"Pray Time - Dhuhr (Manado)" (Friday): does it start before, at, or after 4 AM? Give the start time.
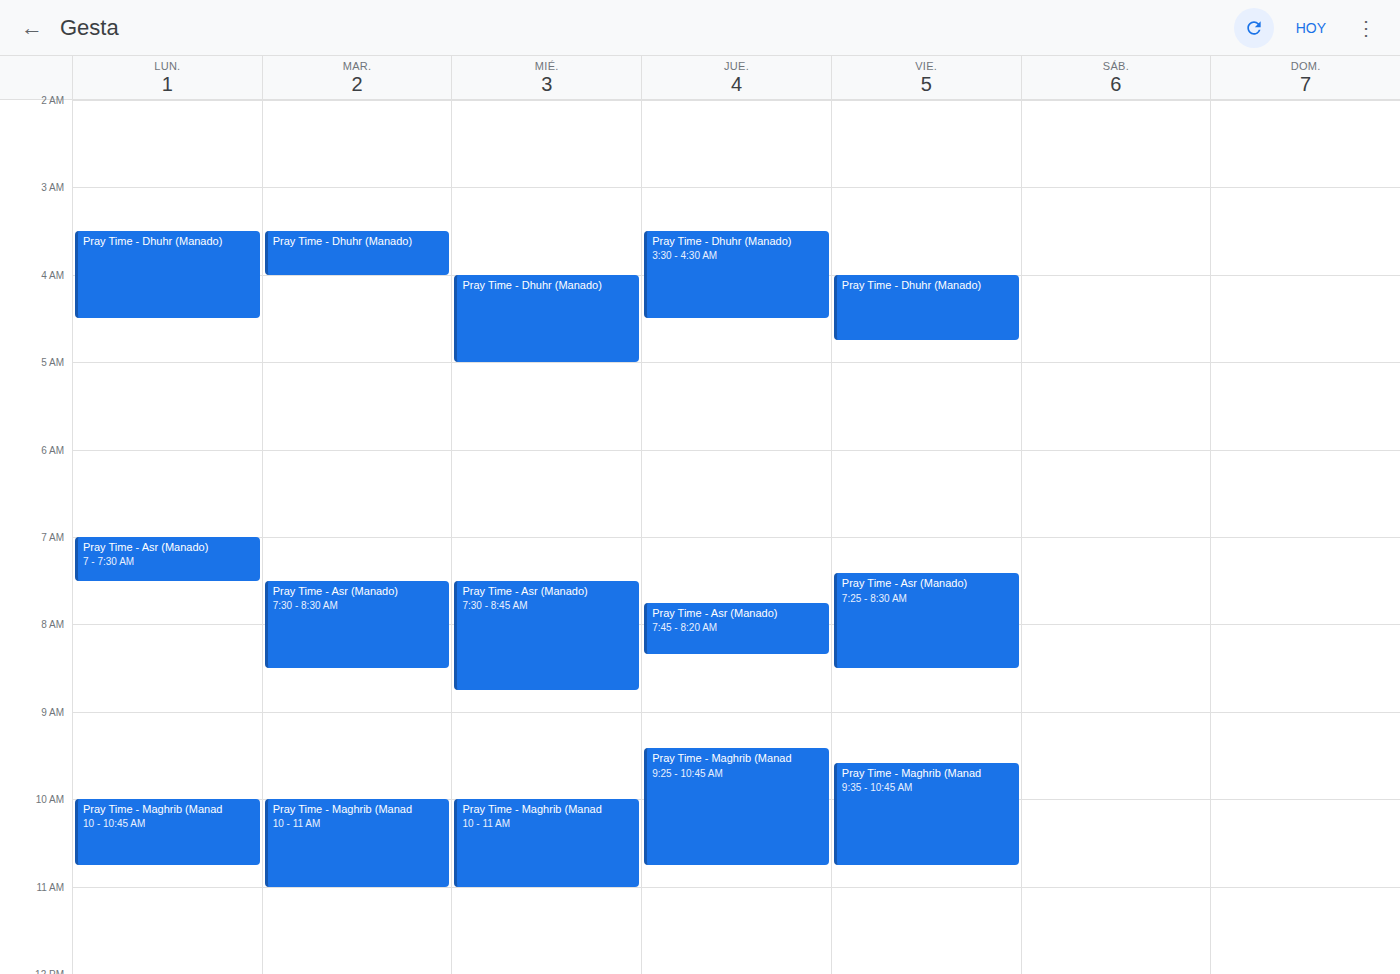
4:00 AM -- exactly at 4 AM, on the 4 AM line.